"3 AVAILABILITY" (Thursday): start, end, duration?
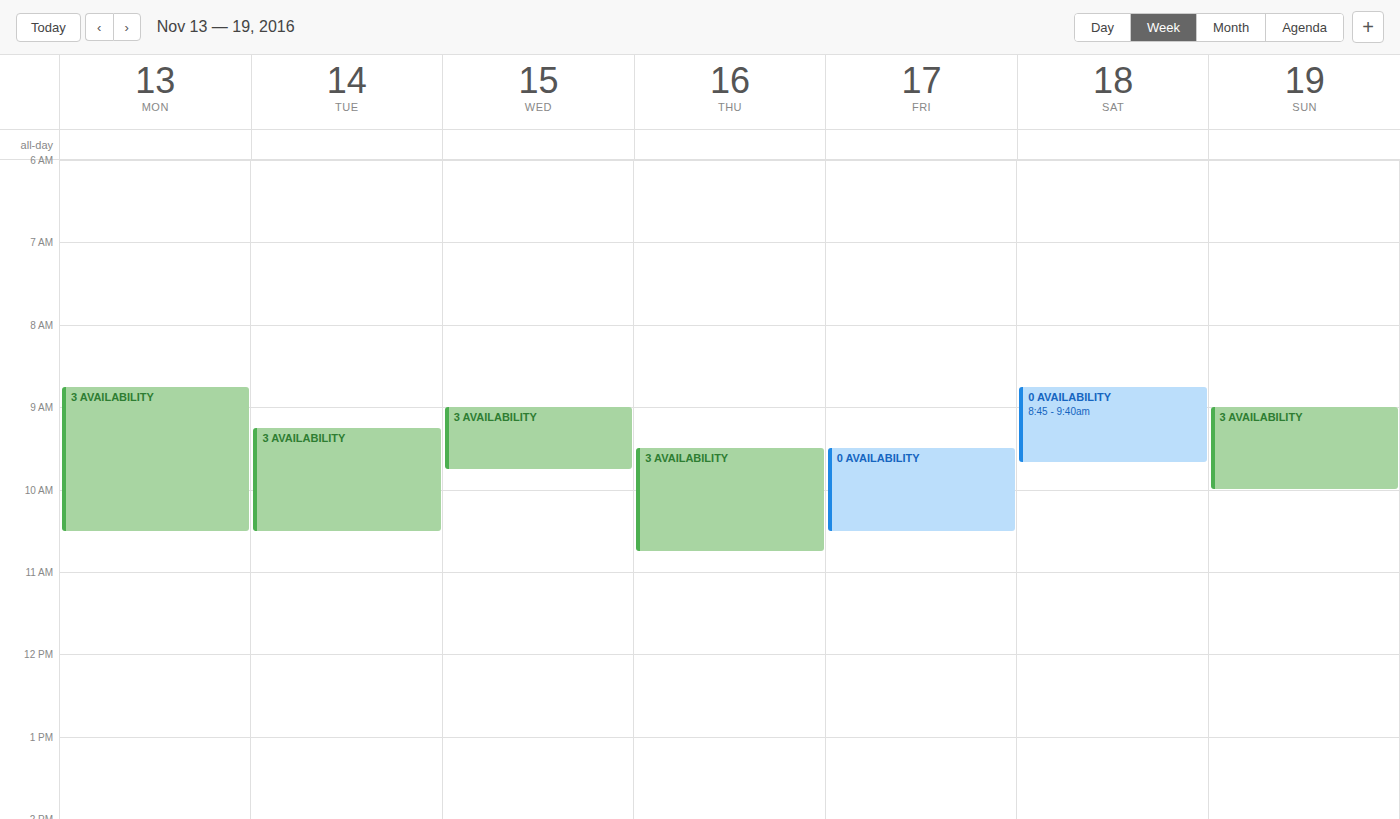
9:30 AM to 10:45 AM, 1 hour 15 minutes